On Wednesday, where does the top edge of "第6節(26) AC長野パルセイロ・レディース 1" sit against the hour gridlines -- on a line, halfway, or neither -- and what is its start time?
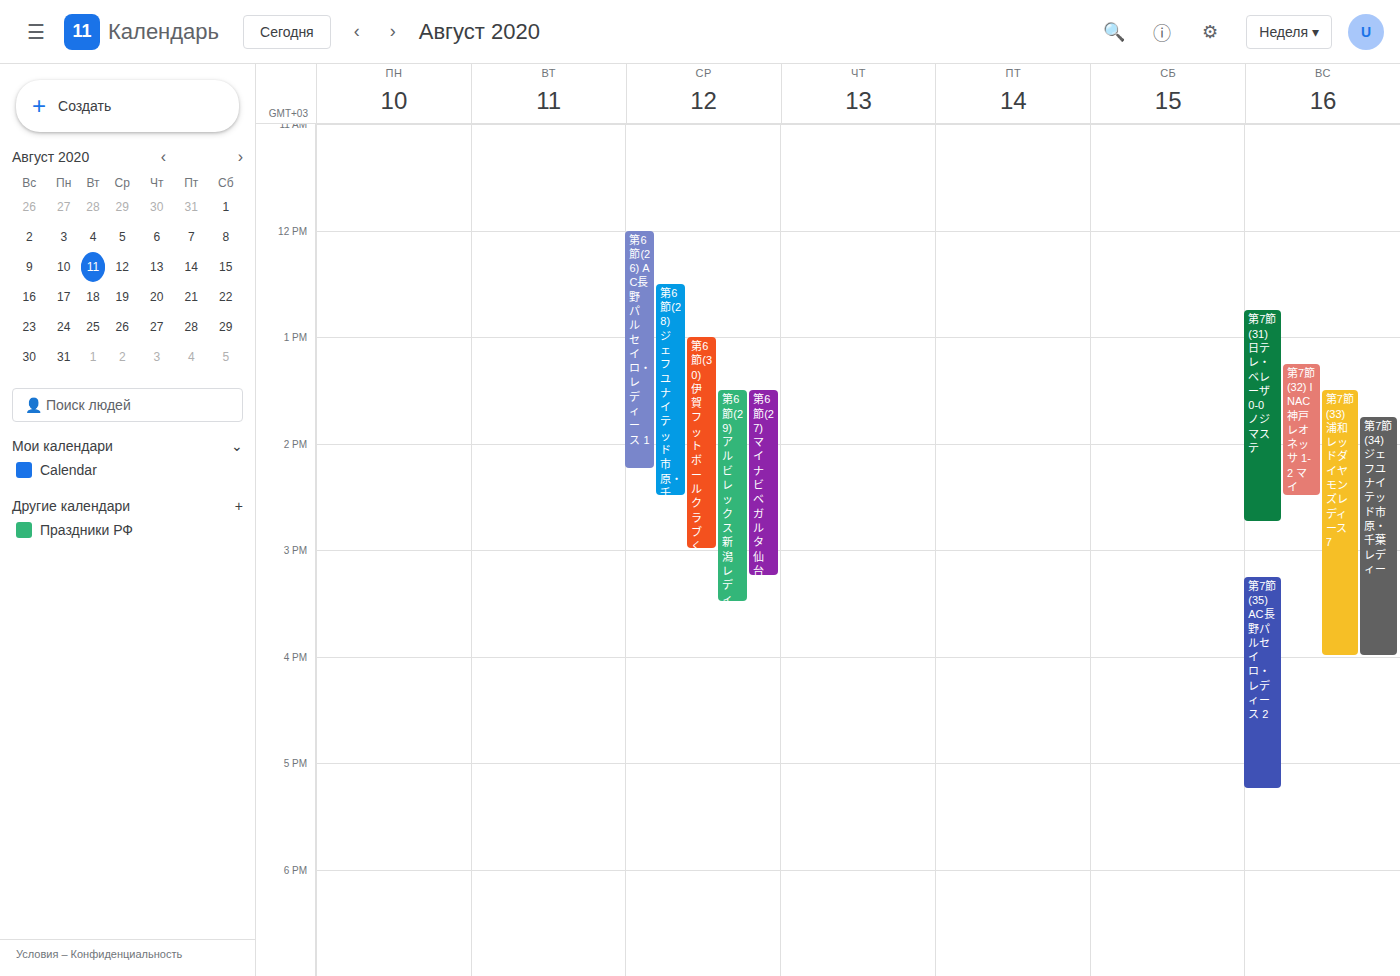
12:00 PM -- exactly on the 12 PM line.